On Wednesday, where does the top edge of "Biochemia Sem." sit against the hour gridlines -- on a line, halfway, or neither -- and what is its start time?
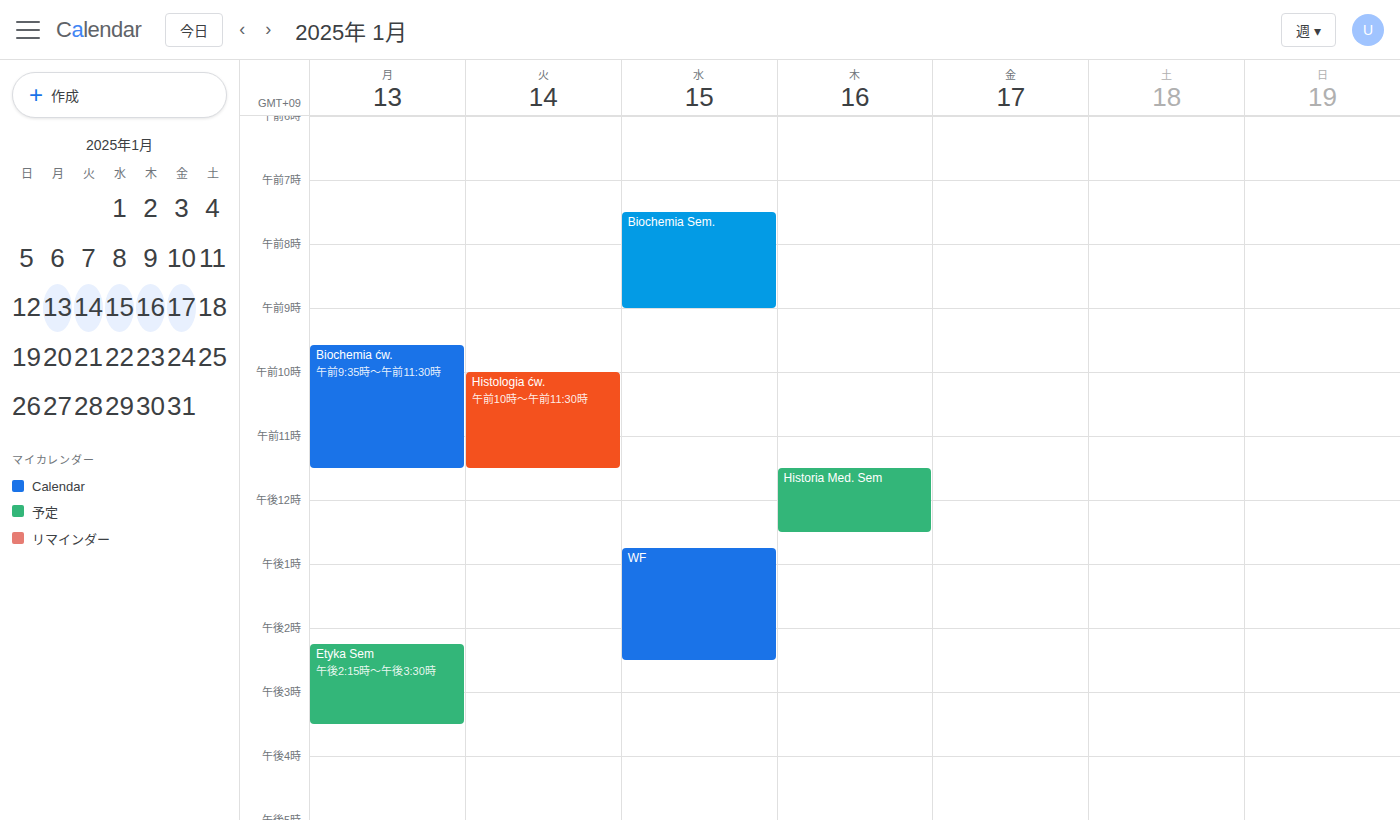
07:30 -- halfway between the 07:00 and 08:00 lines.